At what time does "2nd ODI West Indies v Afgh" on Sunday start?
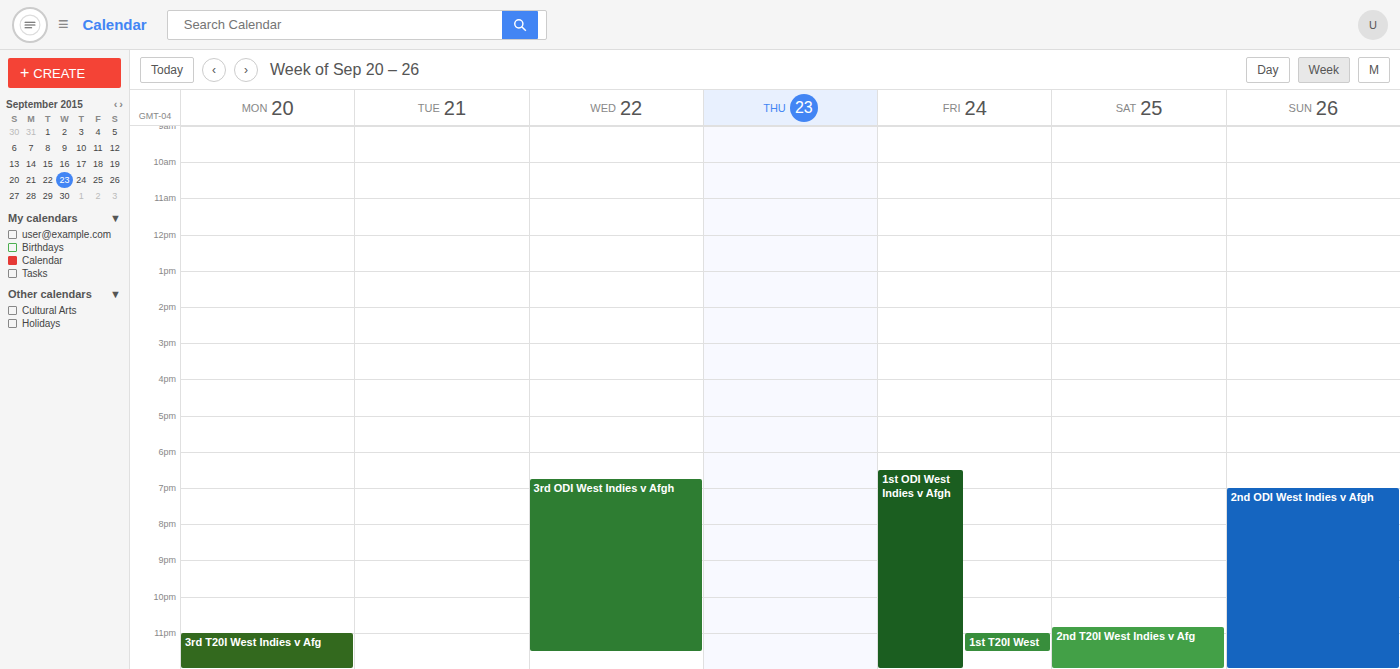
7:00 PM